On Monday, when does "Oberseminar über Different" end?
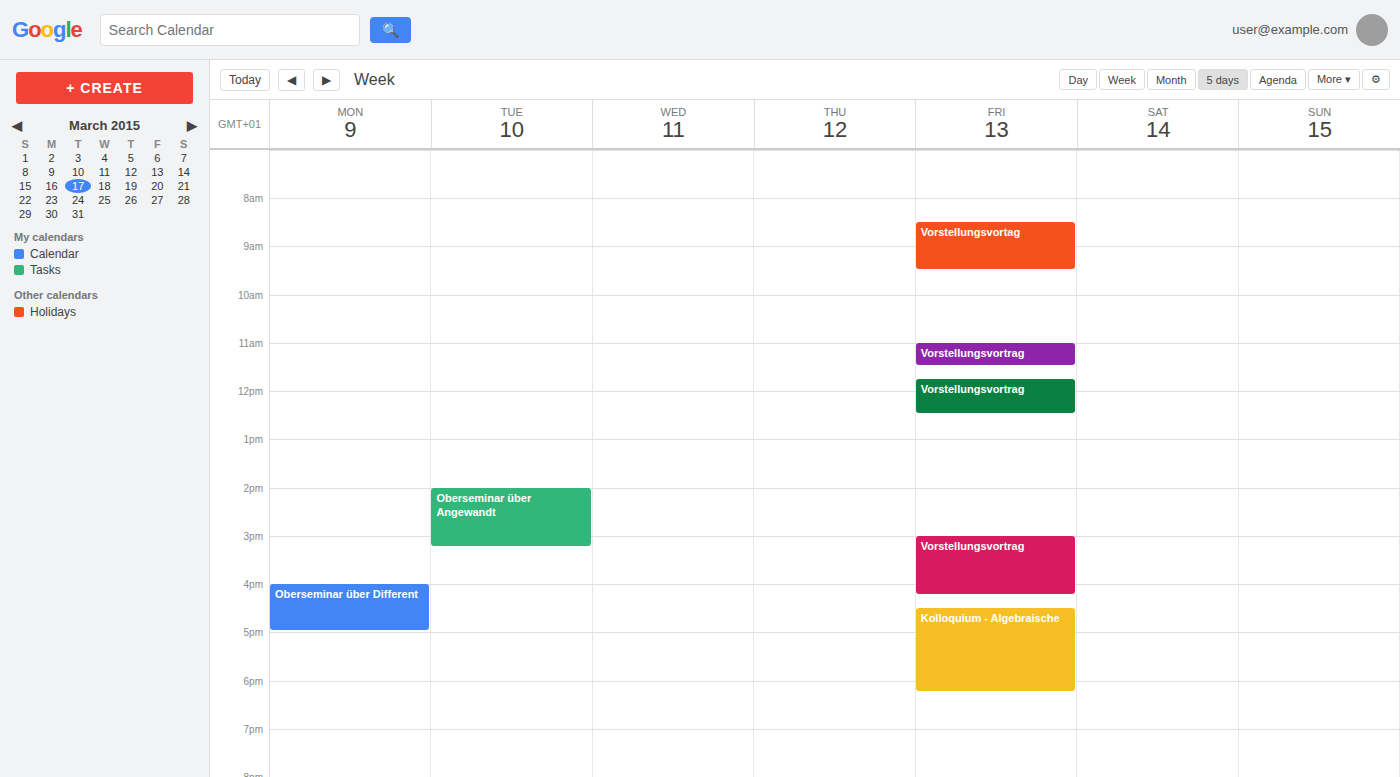
5:00 PM